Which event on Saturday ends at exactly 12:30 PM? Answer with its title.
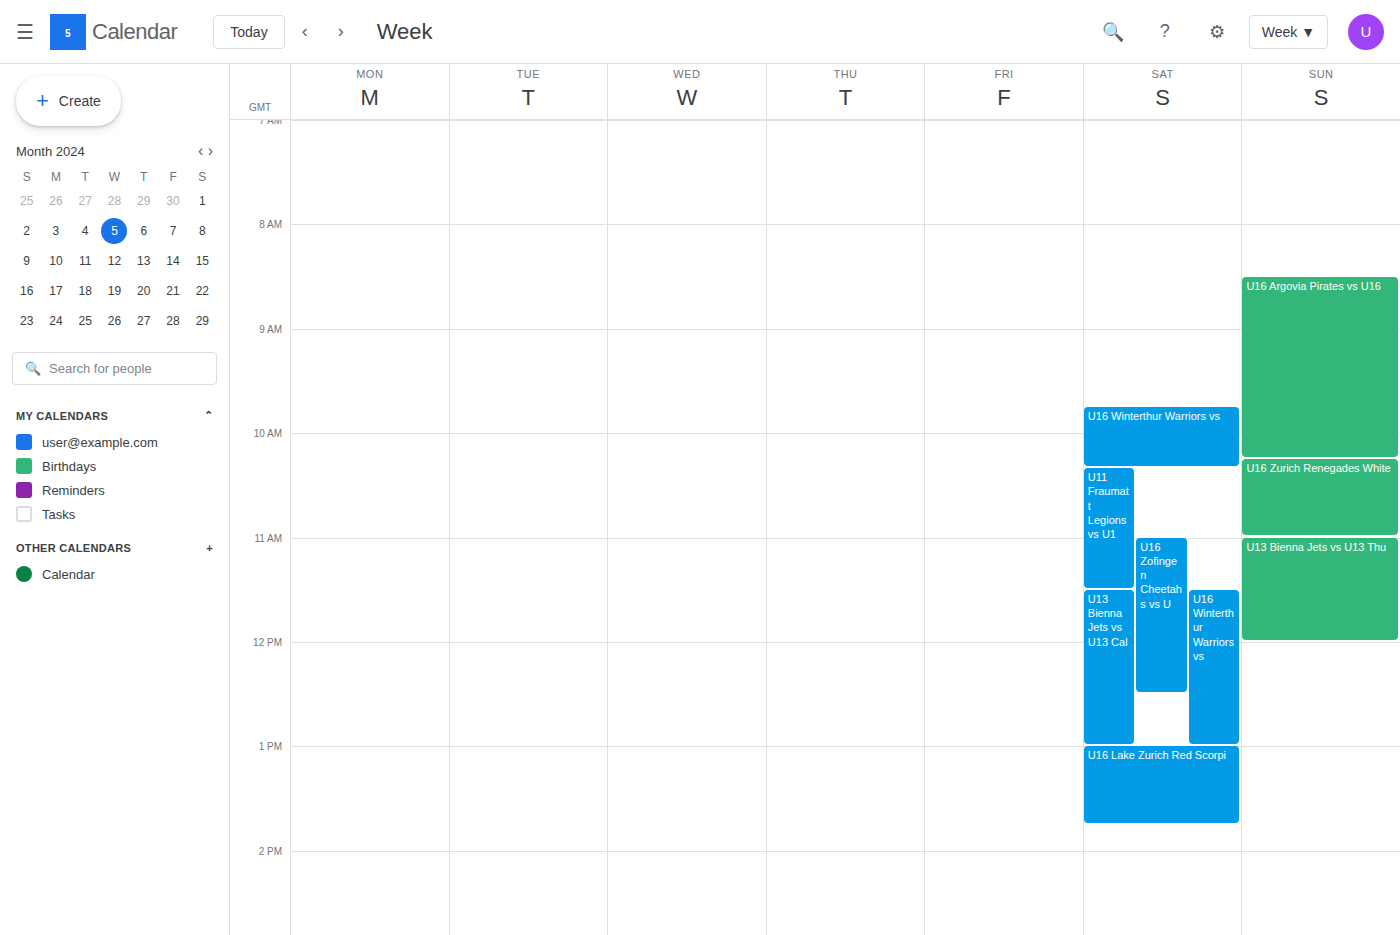
"U16 Zofingen Cheetahs vs U"